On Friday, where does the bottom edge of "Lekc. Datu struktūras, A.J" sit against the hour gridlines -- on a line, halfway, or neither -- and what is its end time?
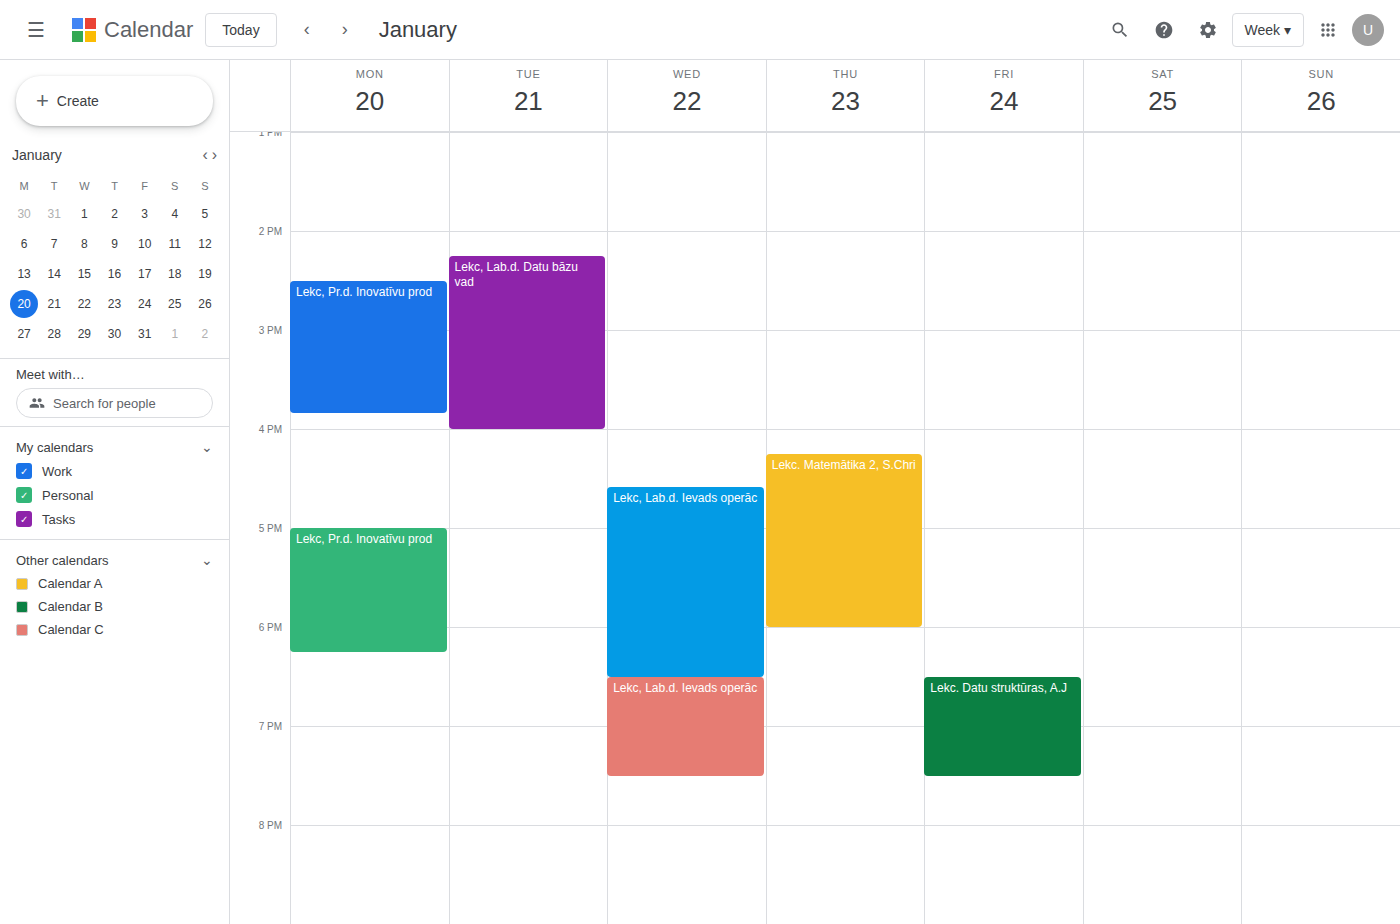
7:30 PM -- halfway between the 7 PM and 8 PM lines.